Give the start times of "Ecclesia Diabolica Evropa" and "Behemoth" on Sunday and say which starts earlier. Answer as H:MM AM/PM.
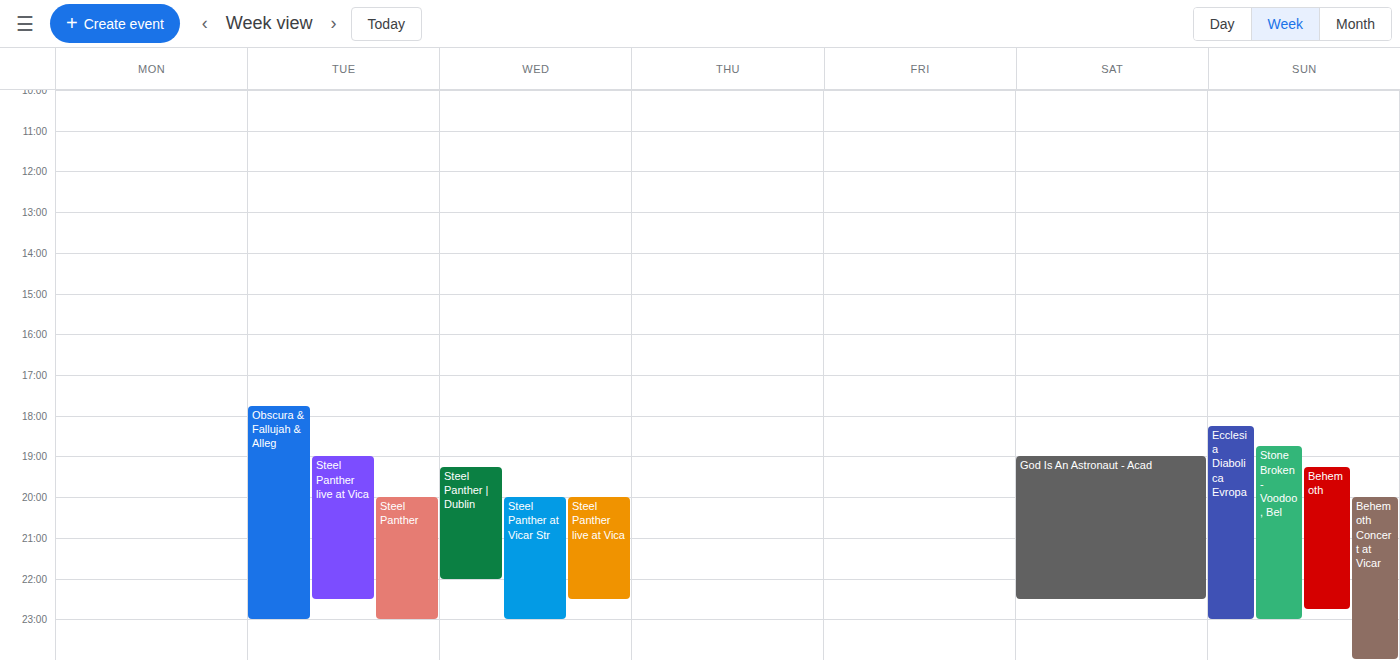
"Ecclesia Diabolica Evropa" 6:15 PM; "Behemoth" 7:15 PM.